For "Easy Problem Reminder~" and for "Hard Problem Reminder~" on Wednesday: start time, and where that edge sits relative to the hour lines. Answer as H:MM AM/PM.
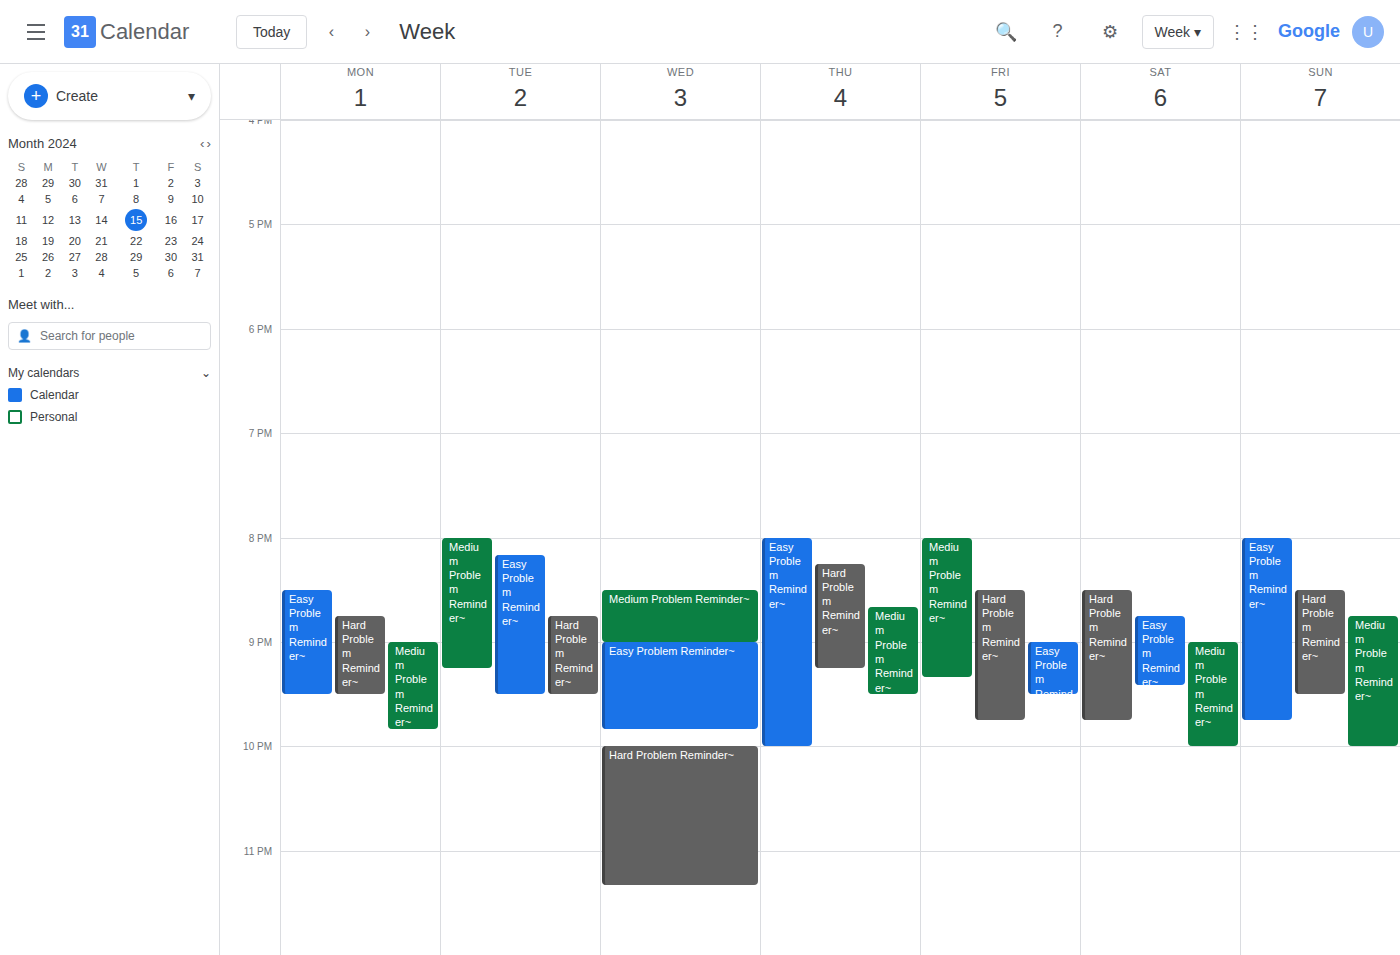
"Easy Problem Reminder~": 9:00 PM, exactly on the 9 PM line. "Hard Problem Reminder~": 10:00 PM, exactly on the 10 PM line.